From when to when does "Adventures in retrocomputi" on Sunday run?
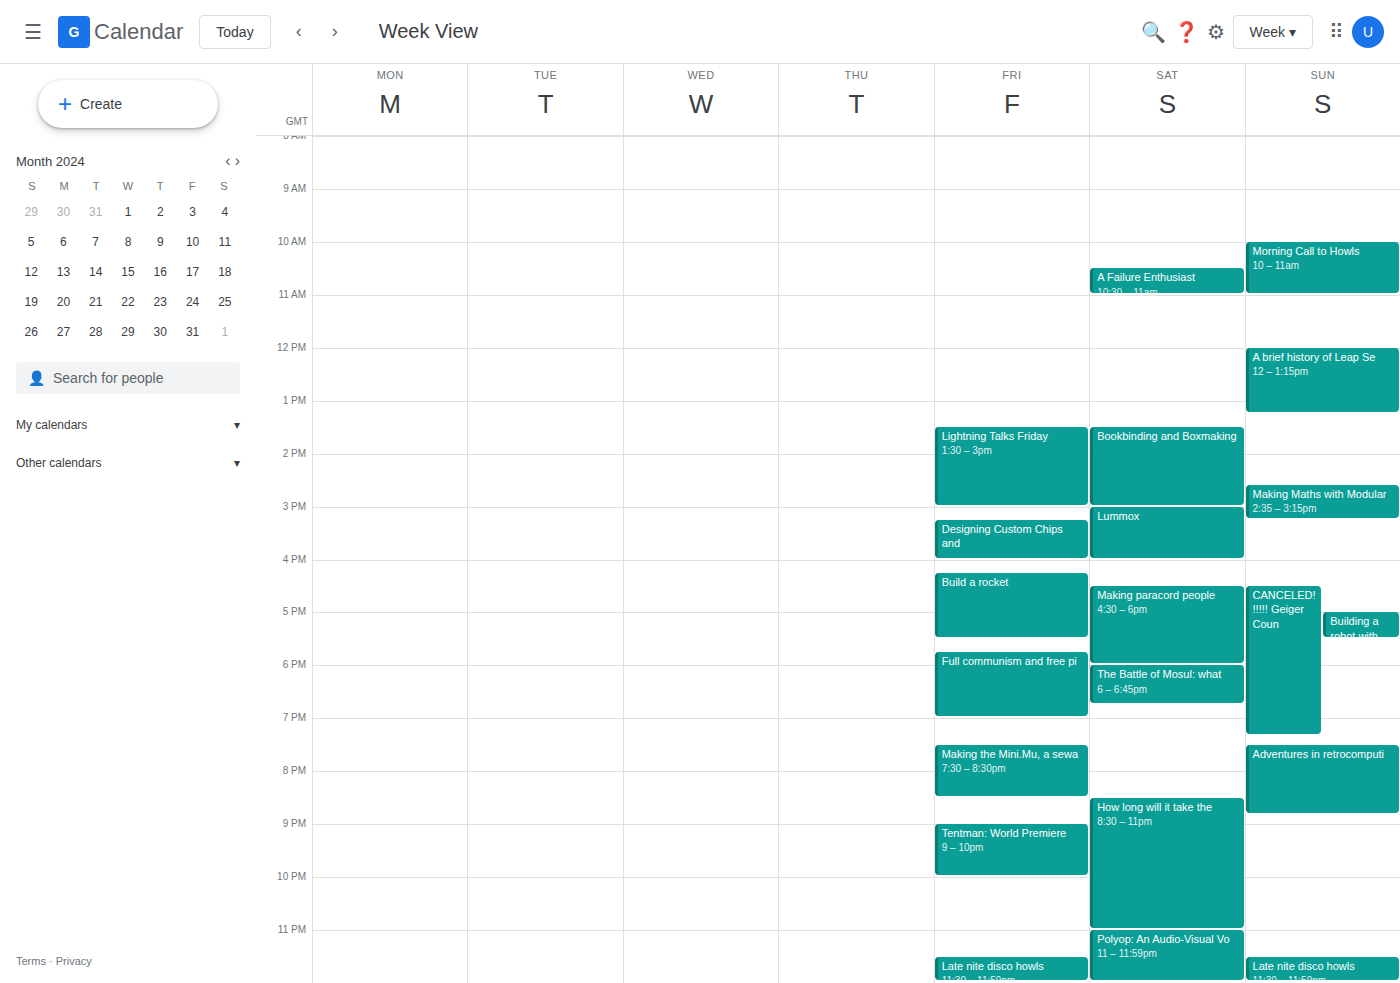
19:30 to 20:50